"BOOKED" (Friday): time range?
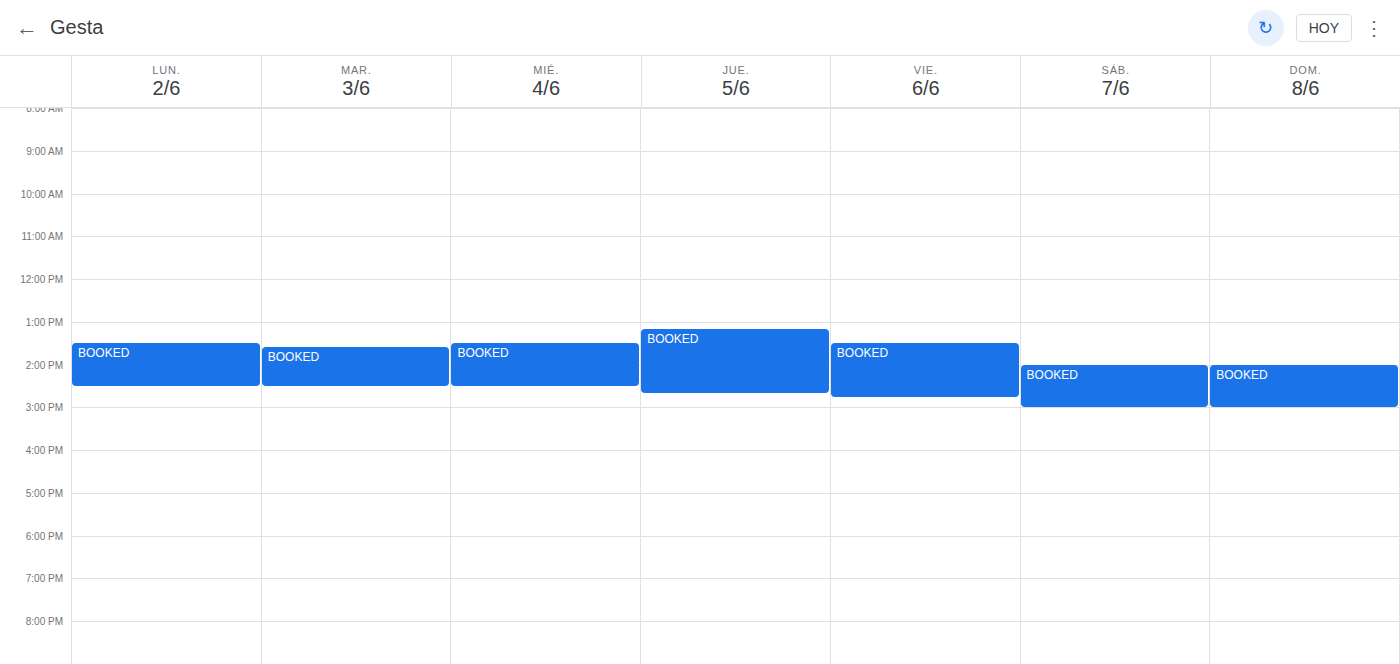
1:30 PM to 2:45 PM